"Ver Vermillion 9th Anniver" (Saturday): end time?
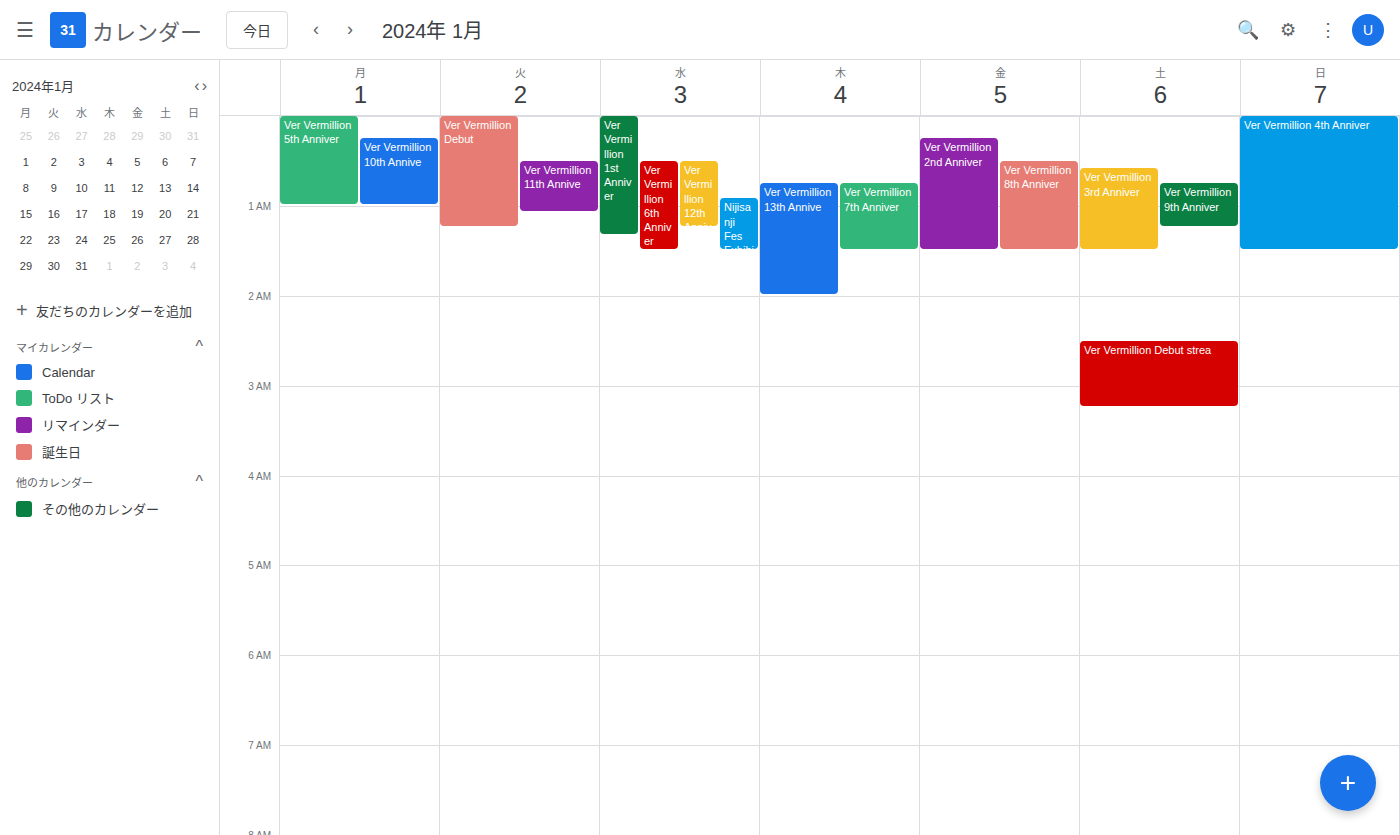
1:15 AM